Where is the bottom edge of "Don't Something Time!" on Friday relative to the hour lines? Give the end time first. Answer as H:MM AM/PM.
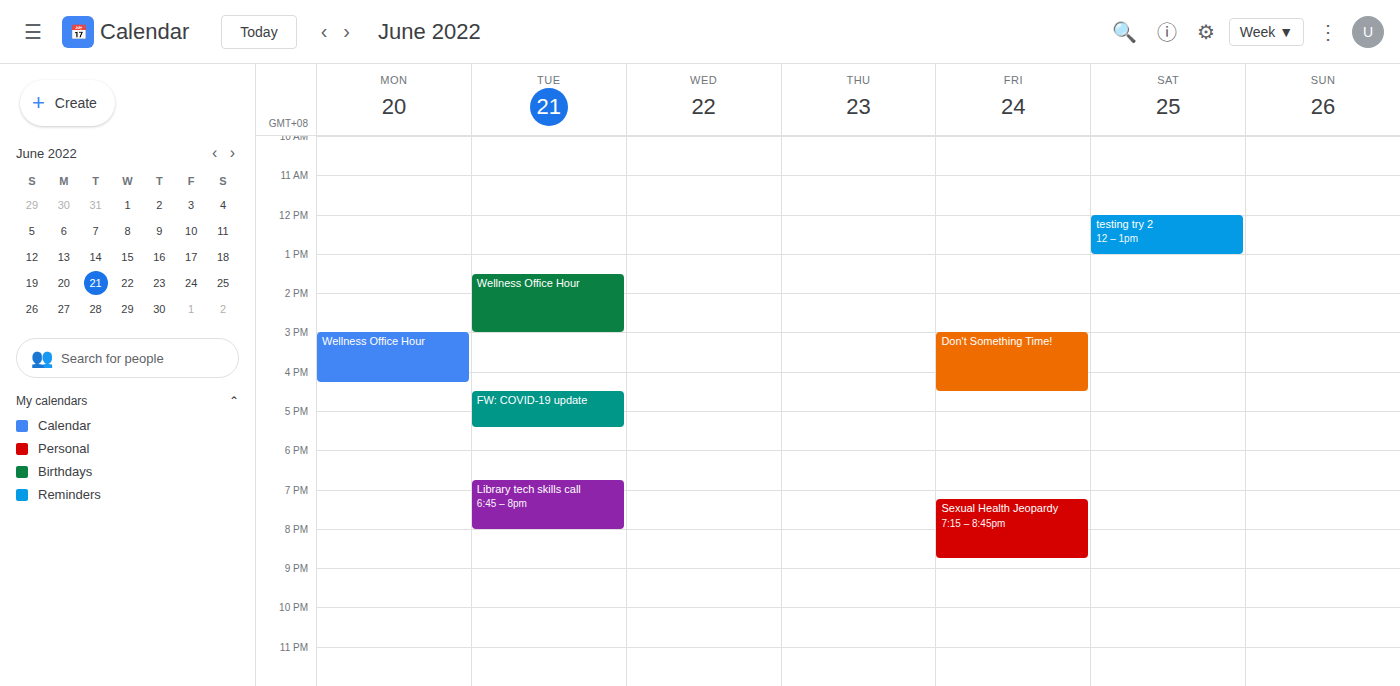
4:30 PM -- halfway between the 4 PM and 5 PM lines.